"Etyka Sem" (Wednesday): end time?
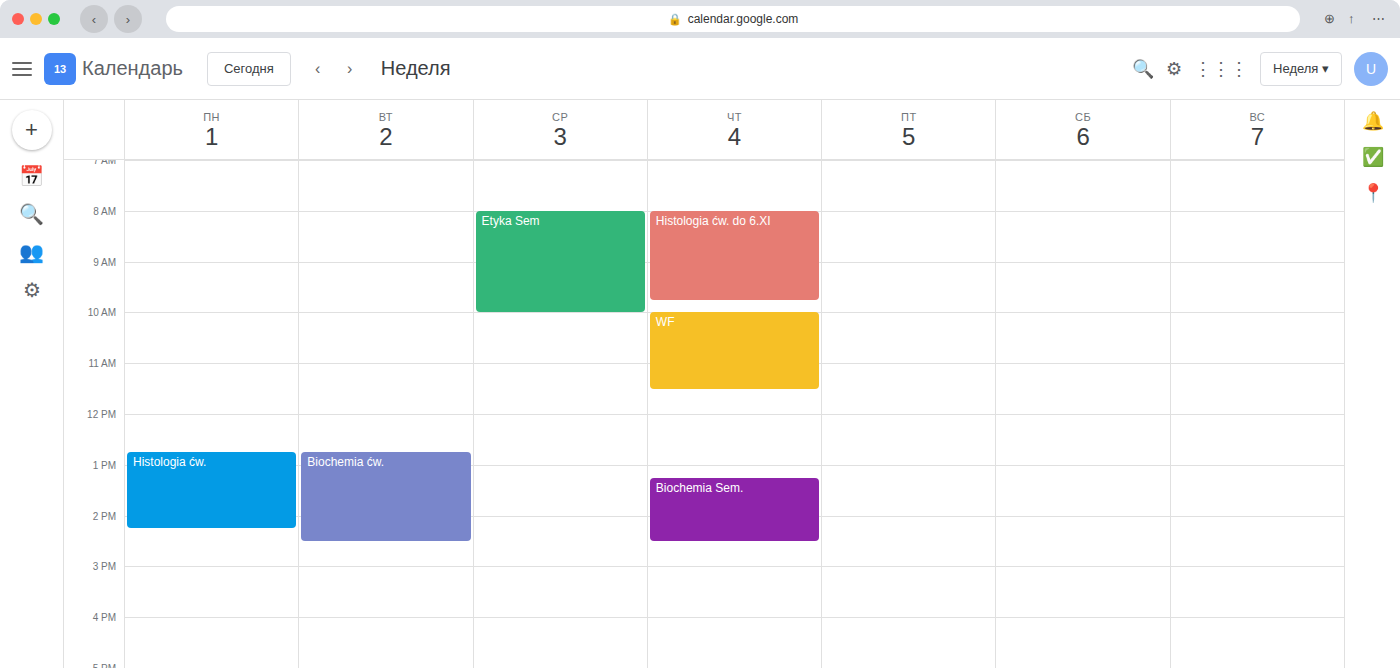
10:00 AM